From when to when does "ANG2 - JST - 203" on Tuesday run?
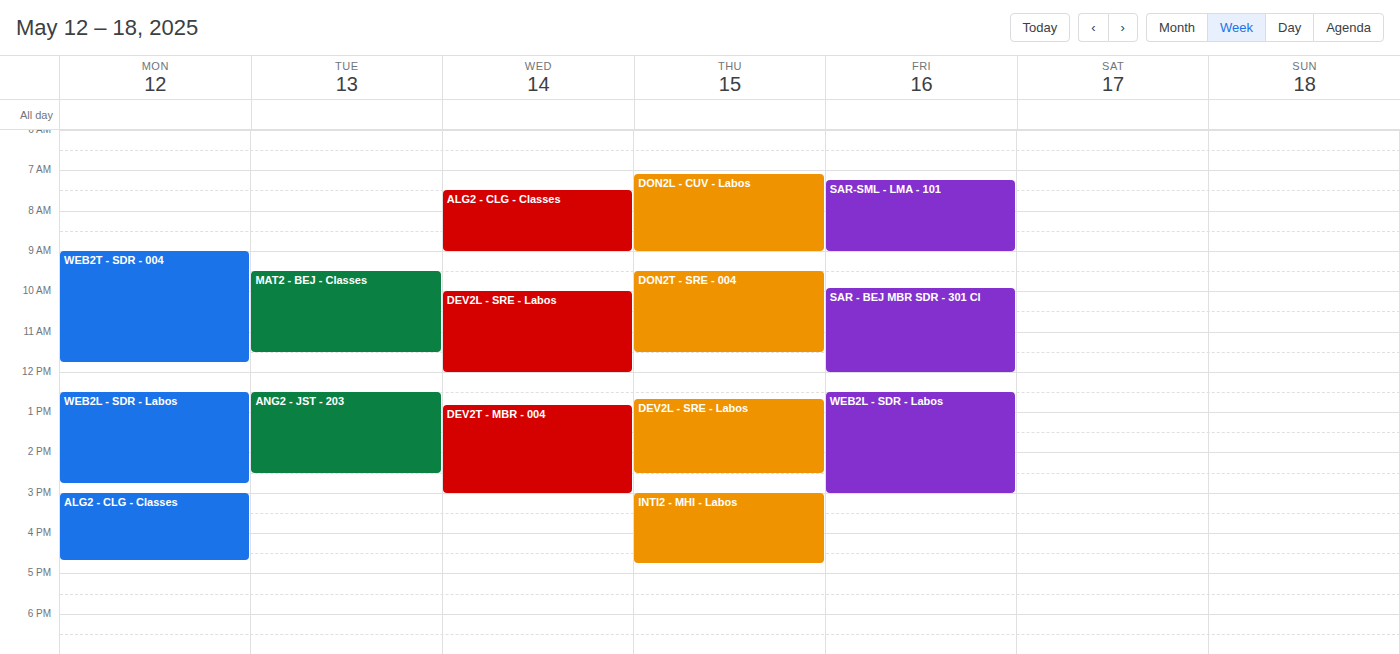
12:30 PM to 2:30 PM